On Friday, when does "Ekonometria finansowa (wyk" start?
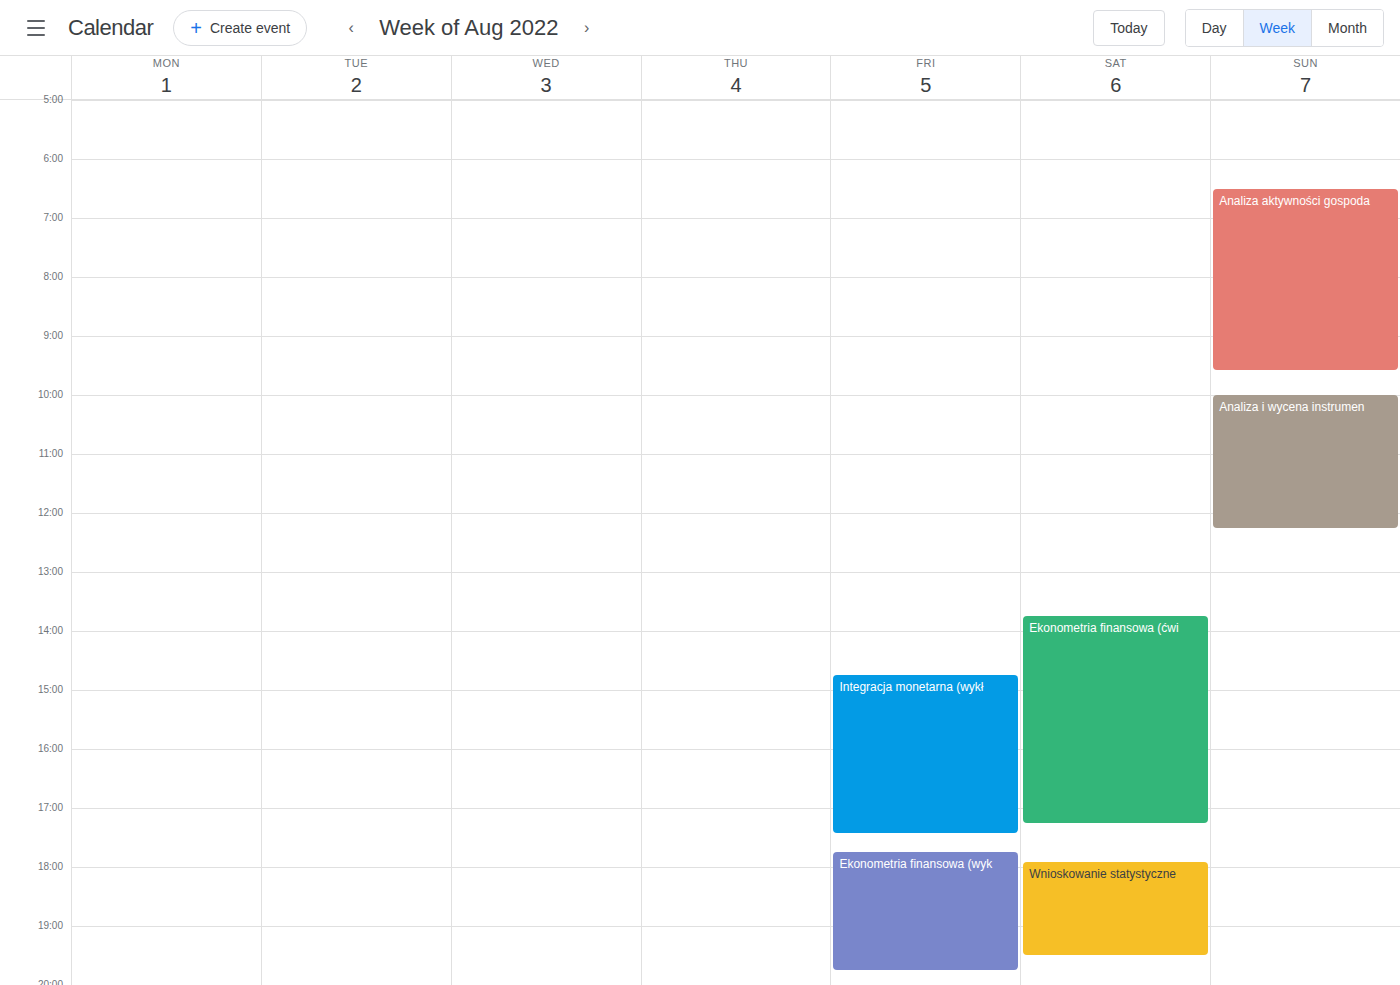
5:45 PM